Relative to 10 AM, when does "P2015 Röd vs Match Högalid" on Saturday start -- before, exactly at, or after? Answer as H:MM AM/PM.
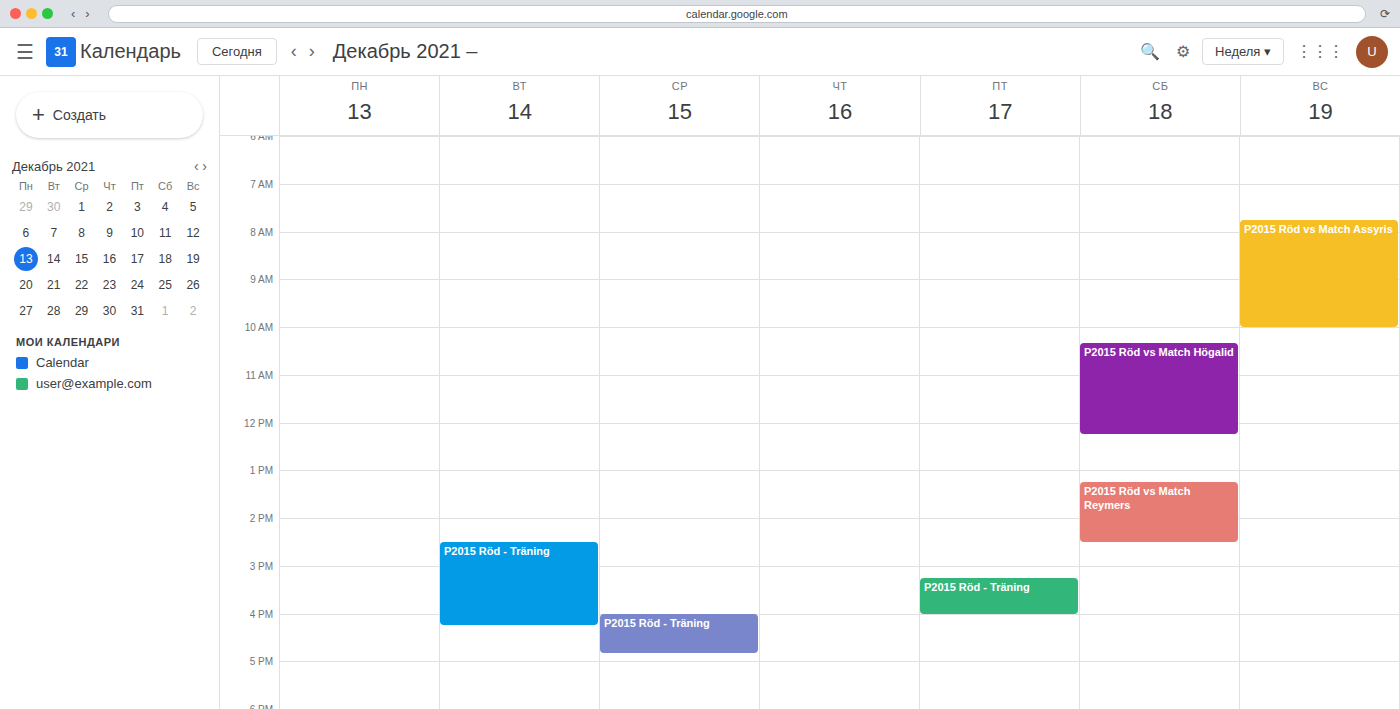
10:20 AM -- after 10 AM, 20 minutes below the 10 AM line.